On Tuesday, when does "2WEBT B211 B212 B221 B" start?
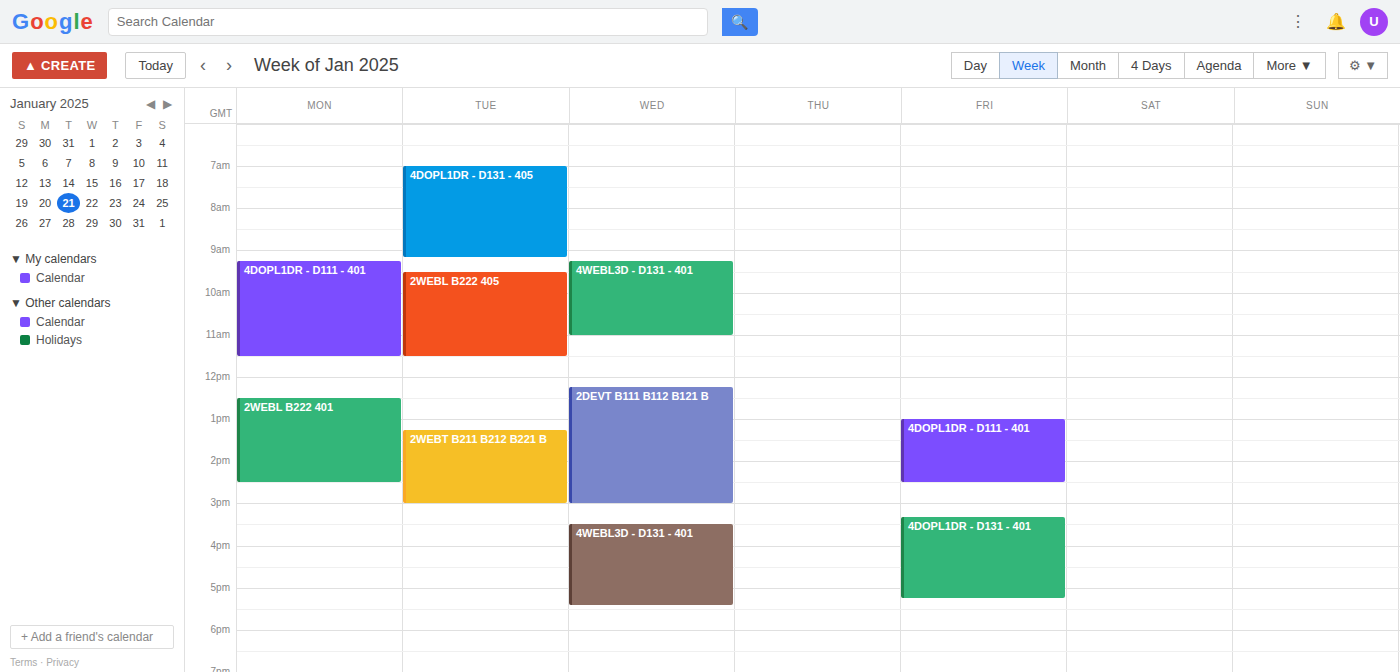
1:15 PM